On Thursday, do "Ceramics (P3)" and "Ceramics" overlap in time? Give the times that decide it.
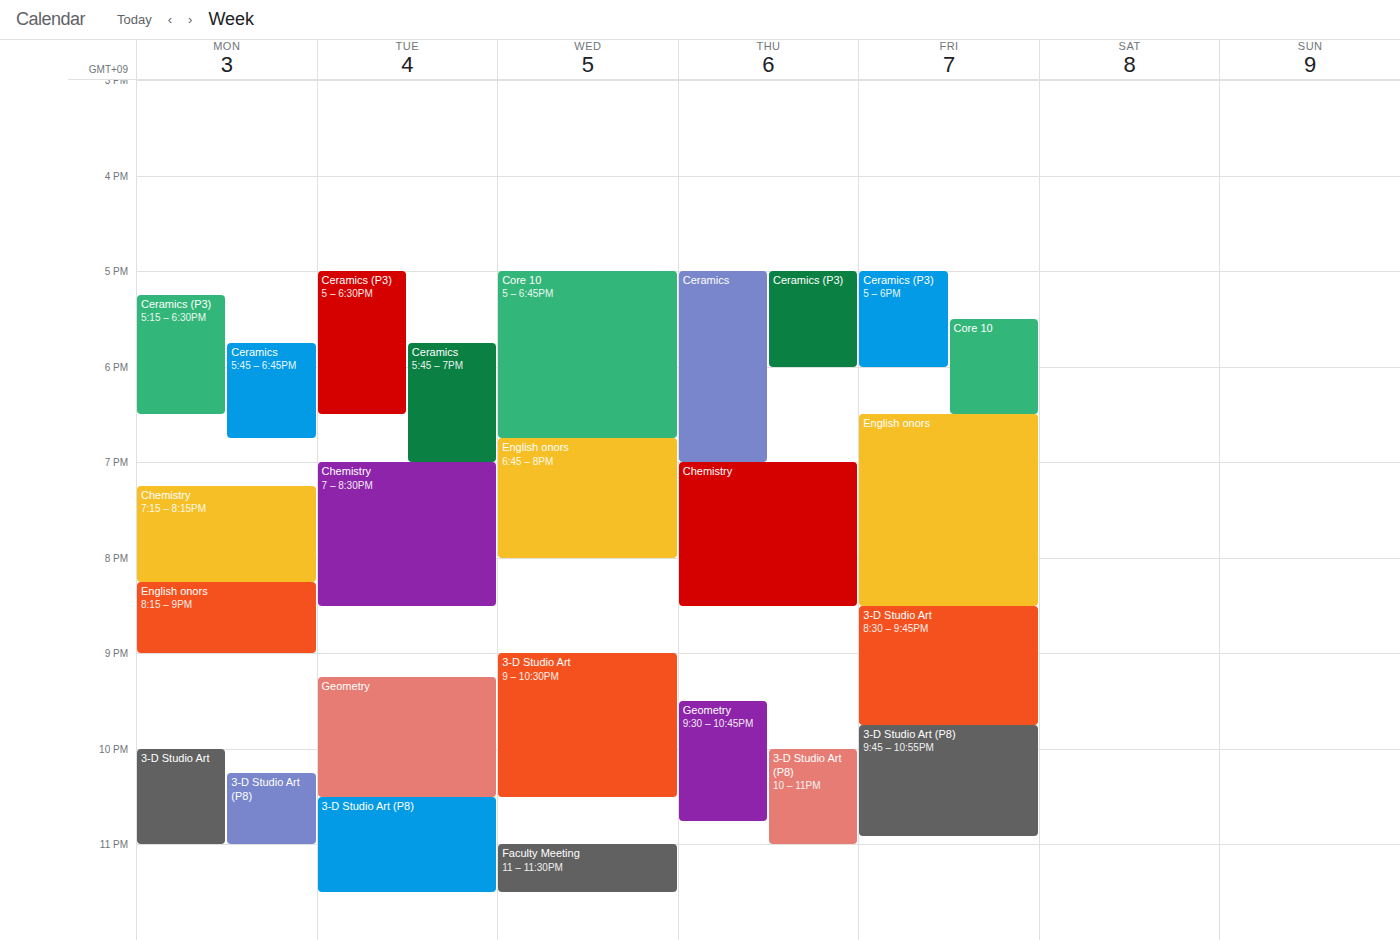
"Ceramics" starts at 5:00 PM, before "Ceramics (P3)" ends at 6:00 PM -- they overlap.